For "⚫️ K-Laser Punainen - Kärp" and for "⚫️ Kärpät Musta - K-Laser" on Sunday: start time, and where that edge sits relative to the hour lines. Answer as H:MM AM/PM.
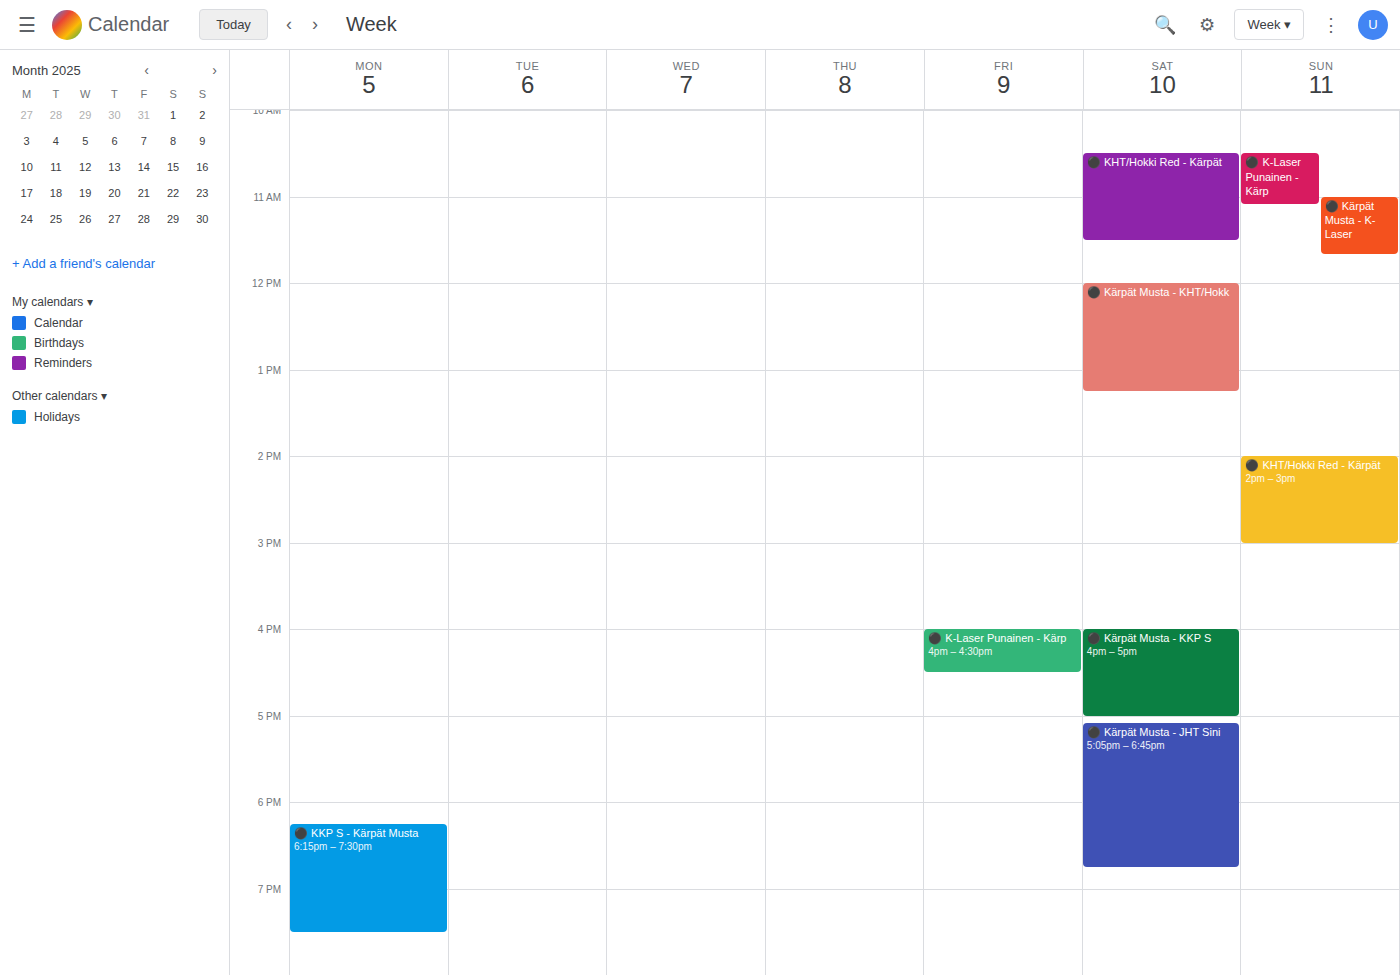
"⚫️ K-Laser Punainen - Kärp": 10:30 AM, halfway between the 10 AM and 11 AM lines. "⚫️ Kärpät Musta - K-Laser": 11:00 AM, exactly on the 11 AM line.